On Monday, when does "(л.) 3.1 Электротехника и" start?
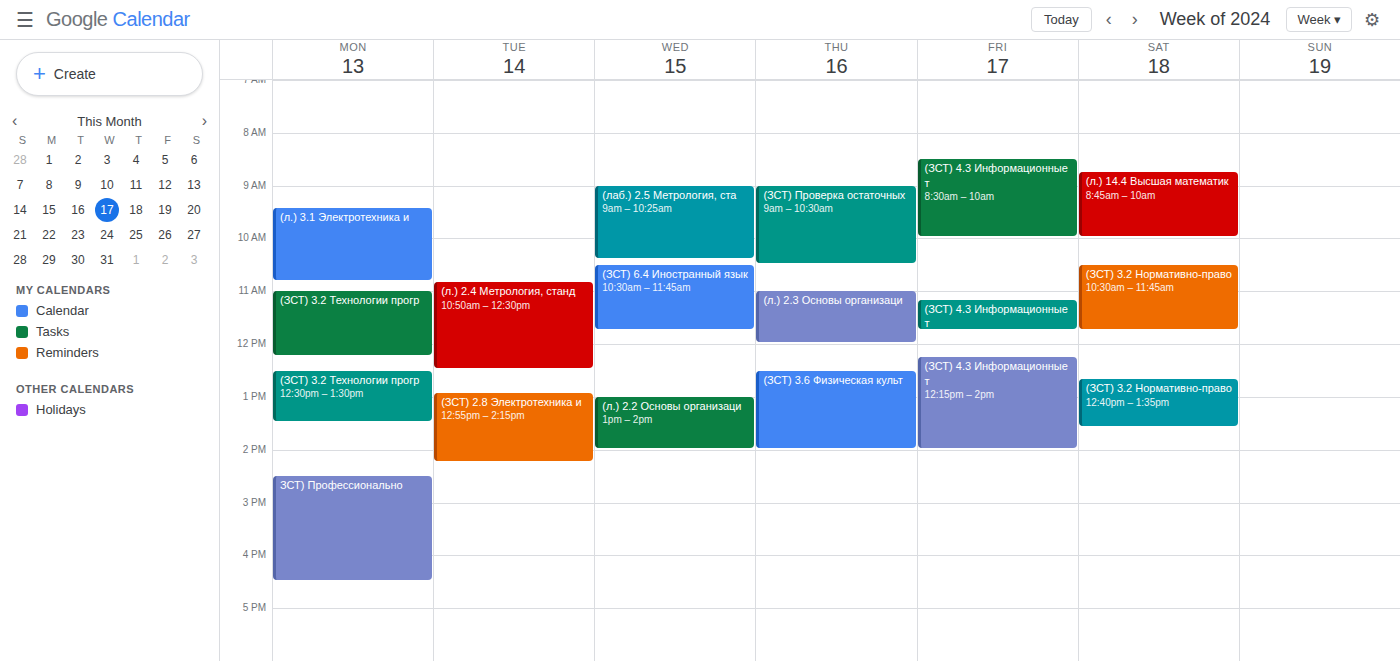
9:25 AM